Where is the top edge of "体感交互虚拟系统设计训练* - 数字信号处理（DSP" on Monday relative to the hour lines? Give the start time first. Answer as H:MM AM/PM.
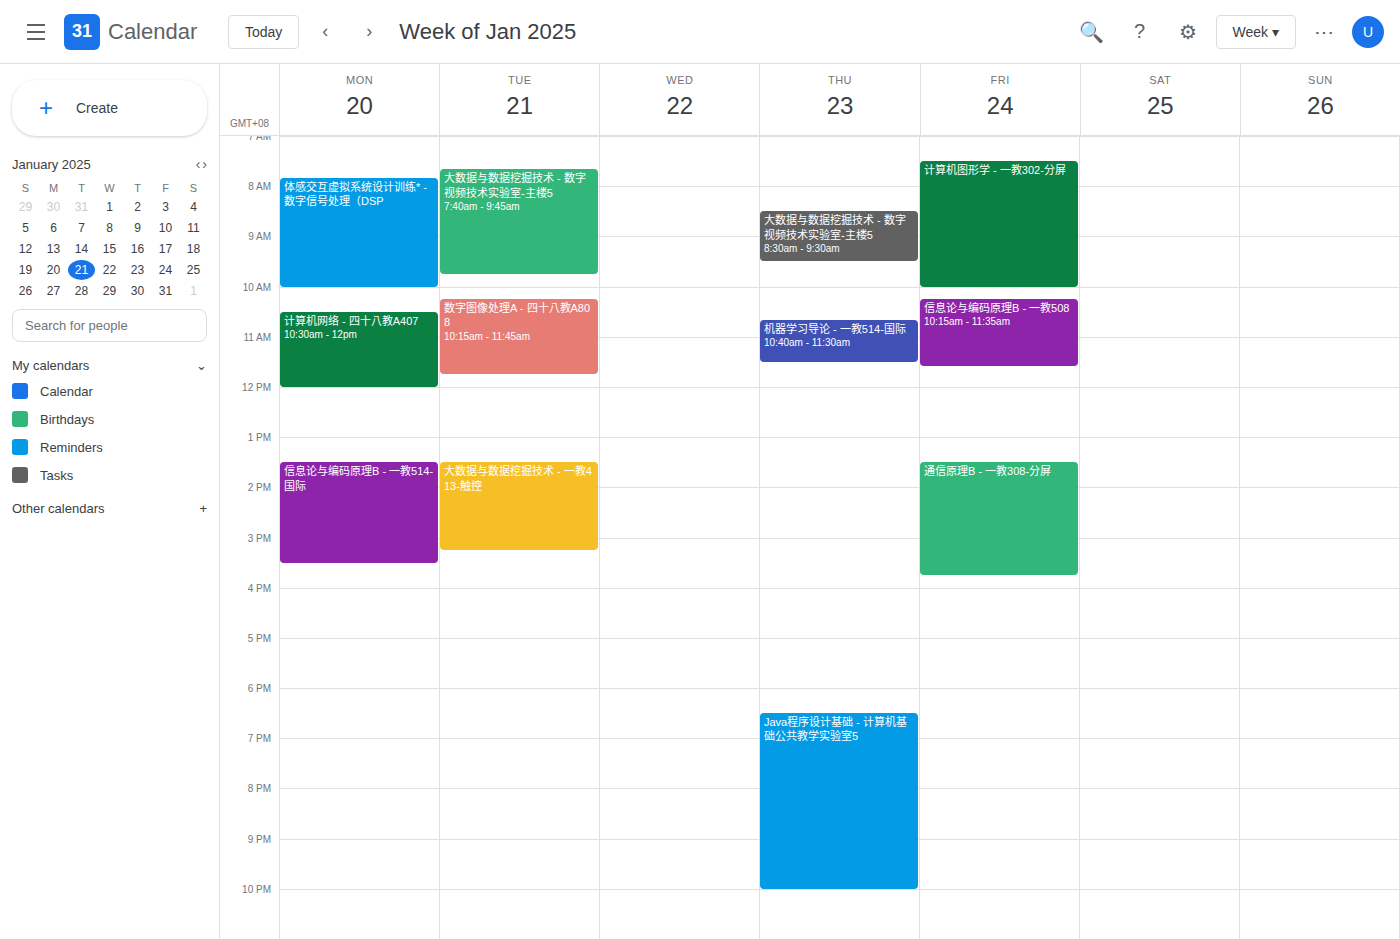
7:50 AM -- neither: 50 minutes below the 7 AM line and 10 minutes above the 8 AM line.